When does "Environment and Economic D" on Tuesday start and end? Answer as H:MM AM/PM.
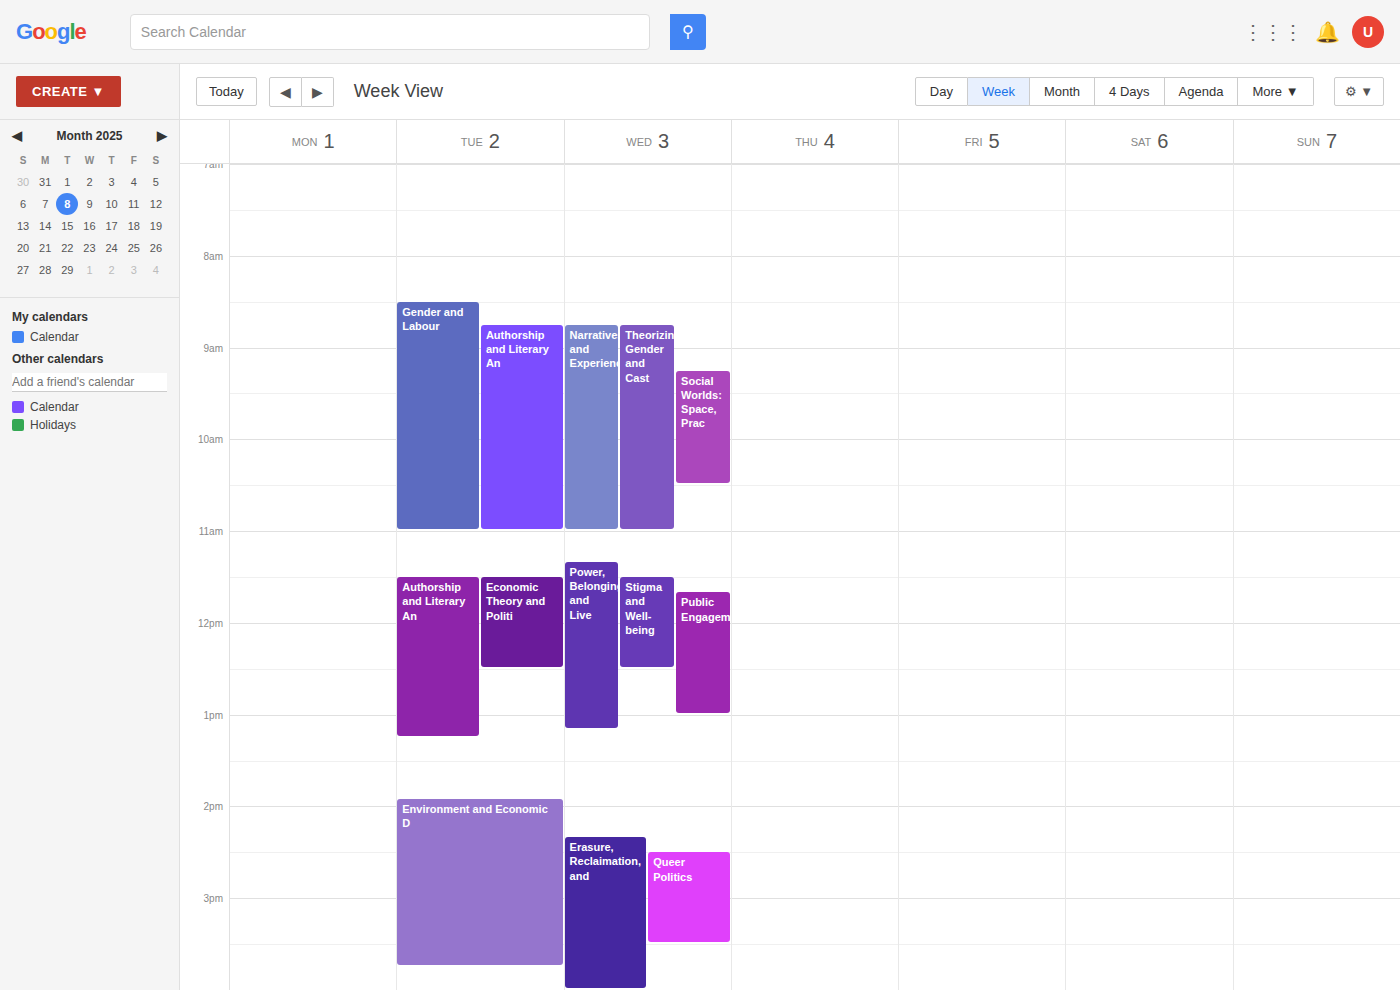
1:55 PM to 3:45 PM